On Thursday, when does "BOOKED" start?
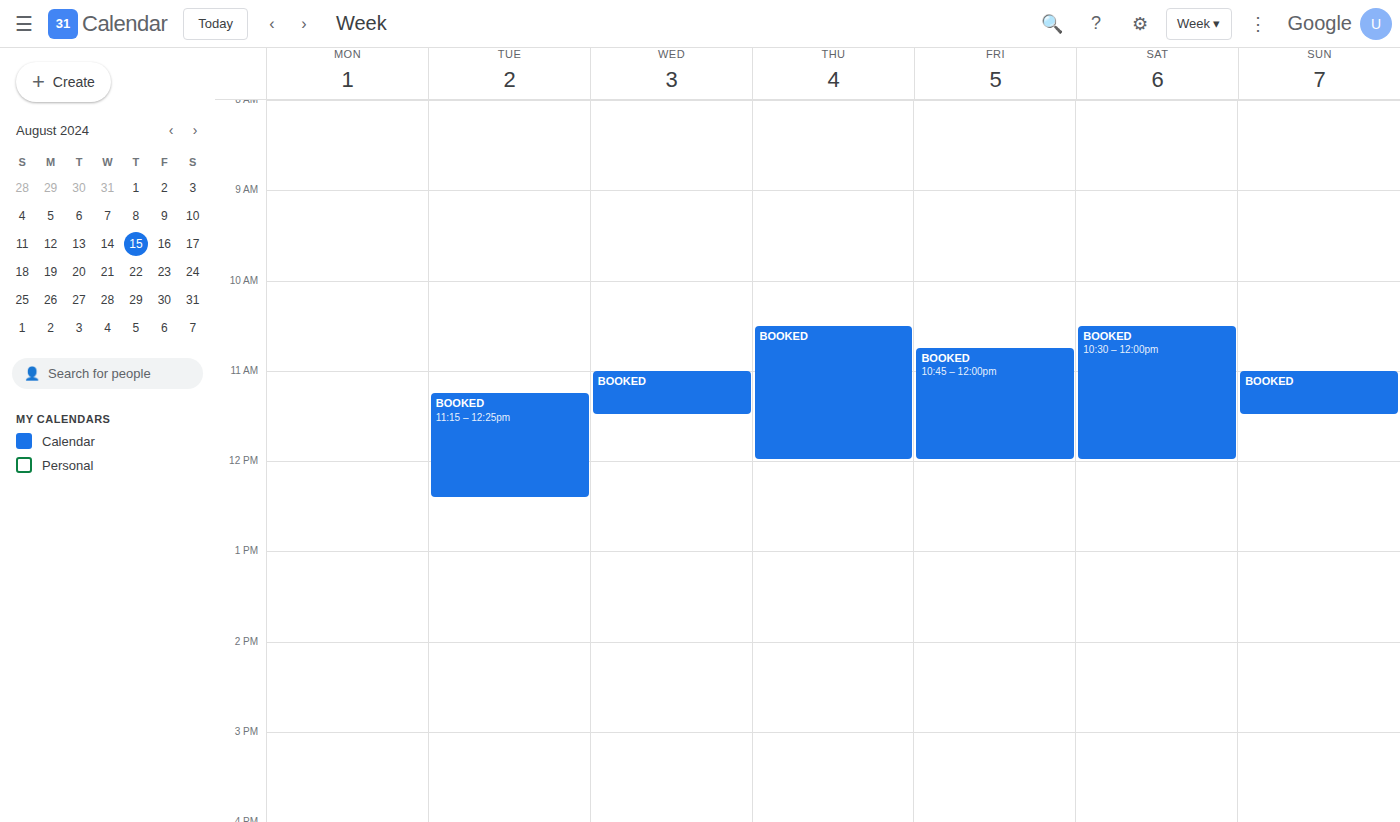
10:30 AM